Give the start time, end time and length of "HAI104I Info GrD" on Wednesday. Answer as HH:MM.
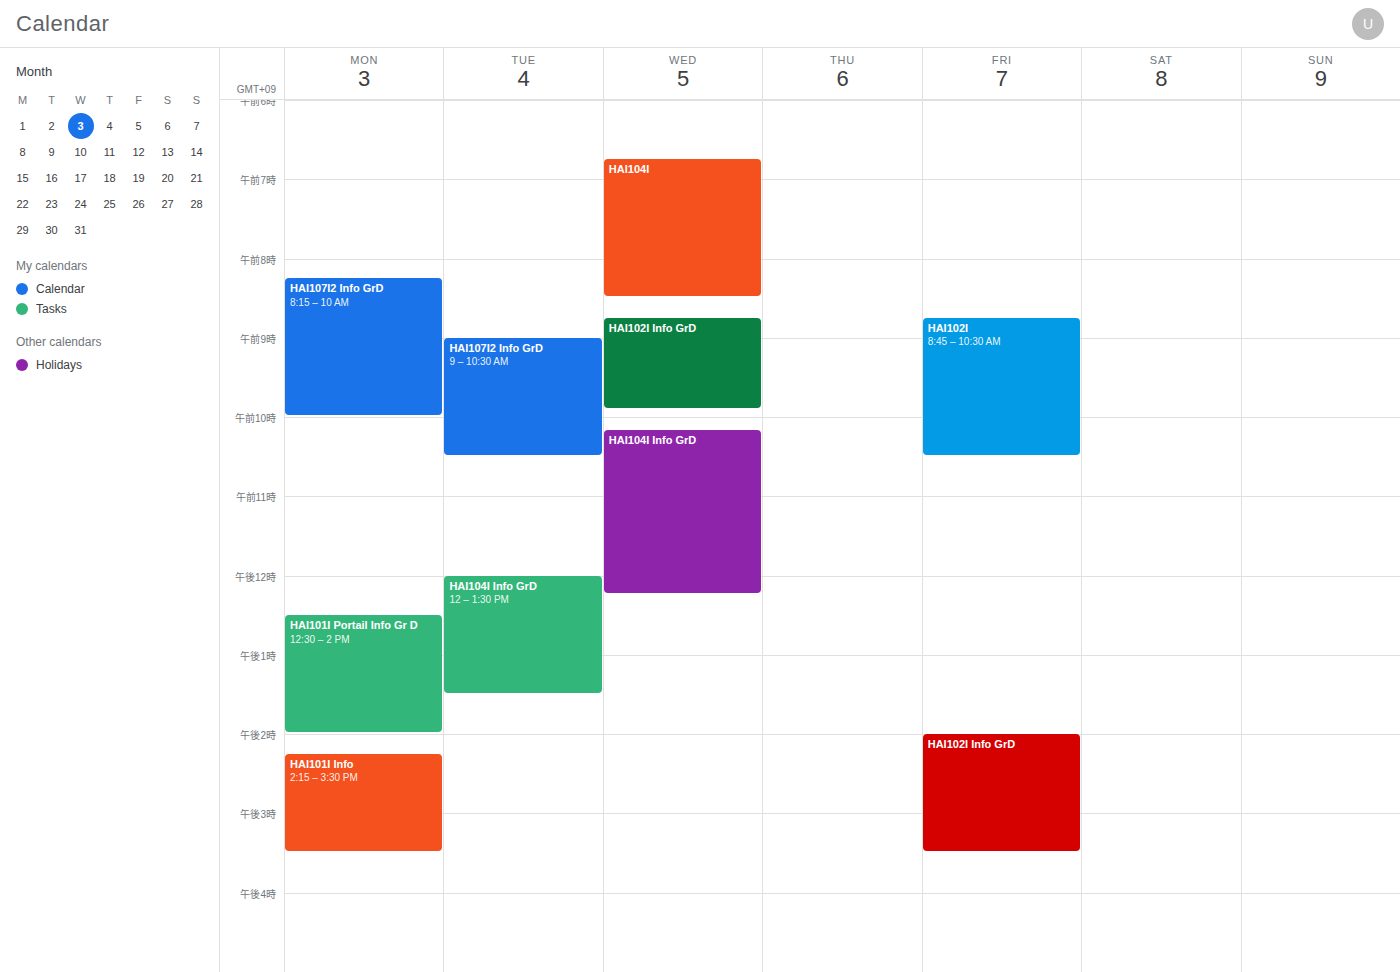
10:10 to 12:15, 2 hours 5 minutes